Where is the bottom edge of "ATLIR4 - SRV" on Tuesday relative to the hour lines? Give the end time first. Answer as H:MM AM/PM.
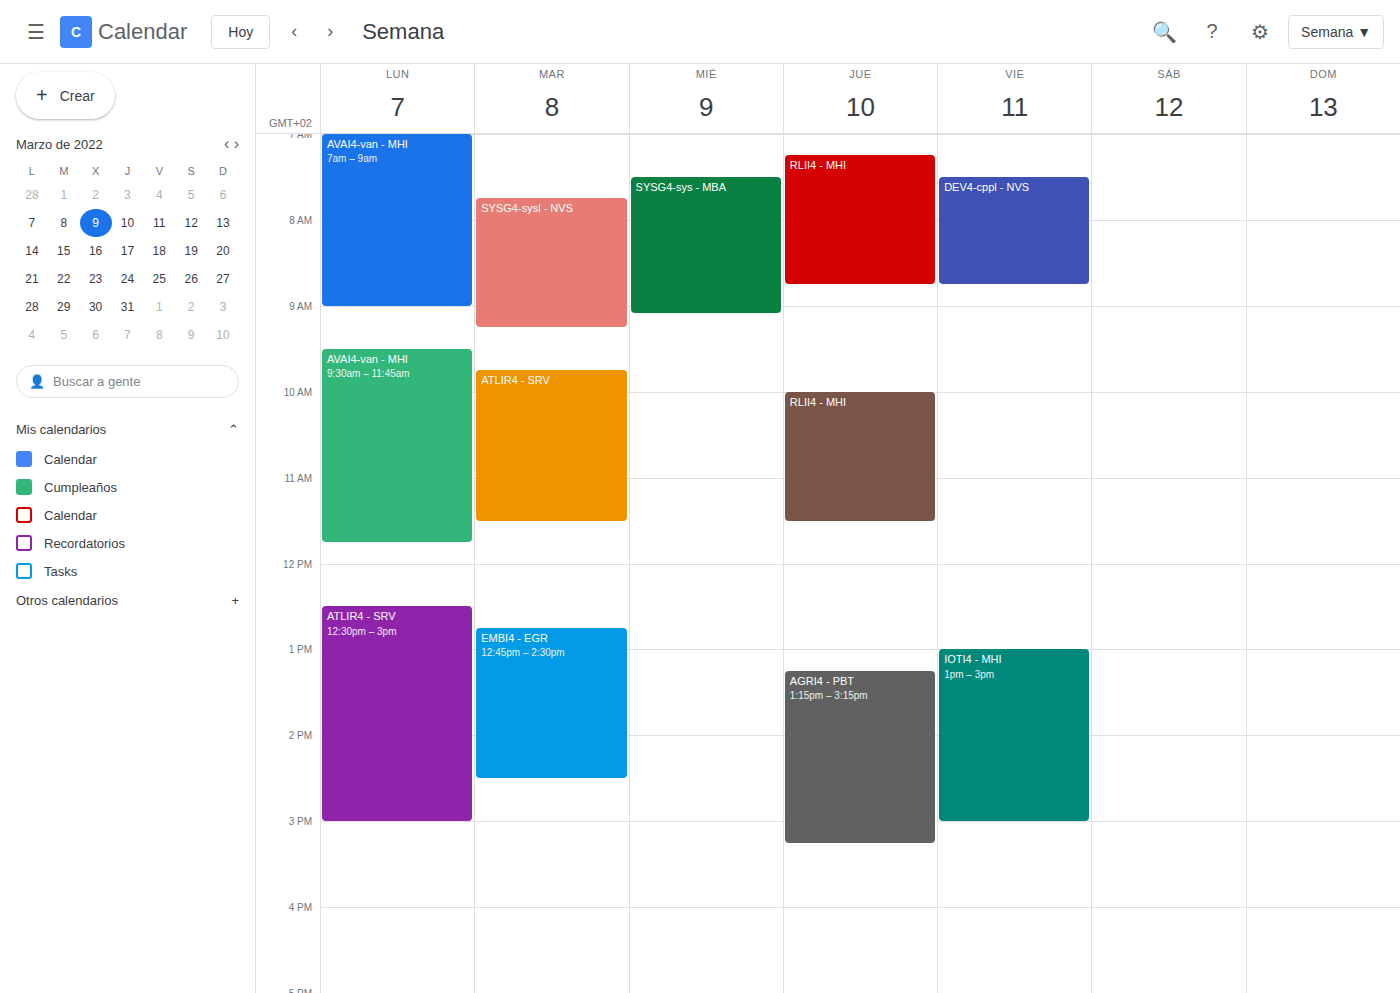
11:30 AM -- halfway between the 11 AM and 12 PM lines.